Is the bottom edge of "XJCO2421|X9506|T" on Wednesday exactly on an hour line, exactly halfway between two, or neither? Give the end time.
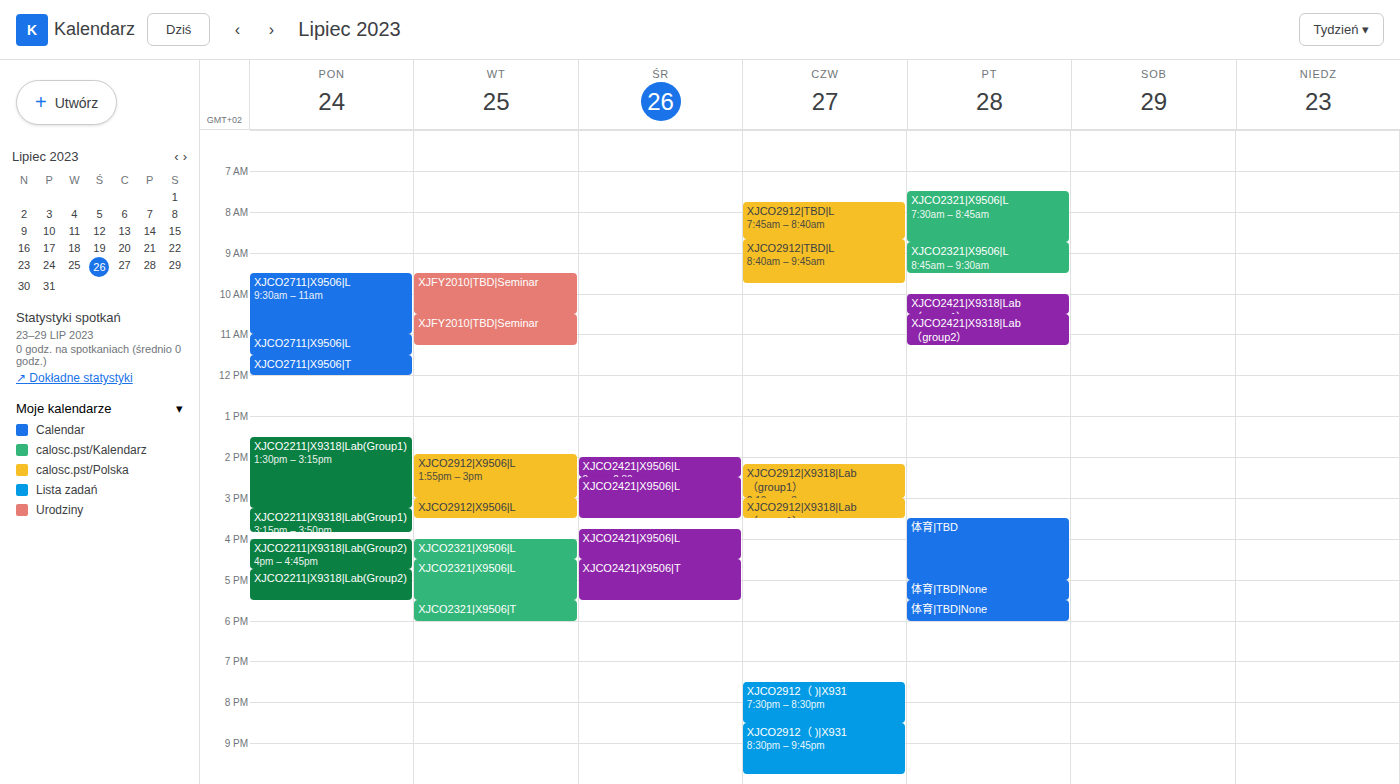
5:30 PM -- halfway between the 5 PM and 6 PM lines.